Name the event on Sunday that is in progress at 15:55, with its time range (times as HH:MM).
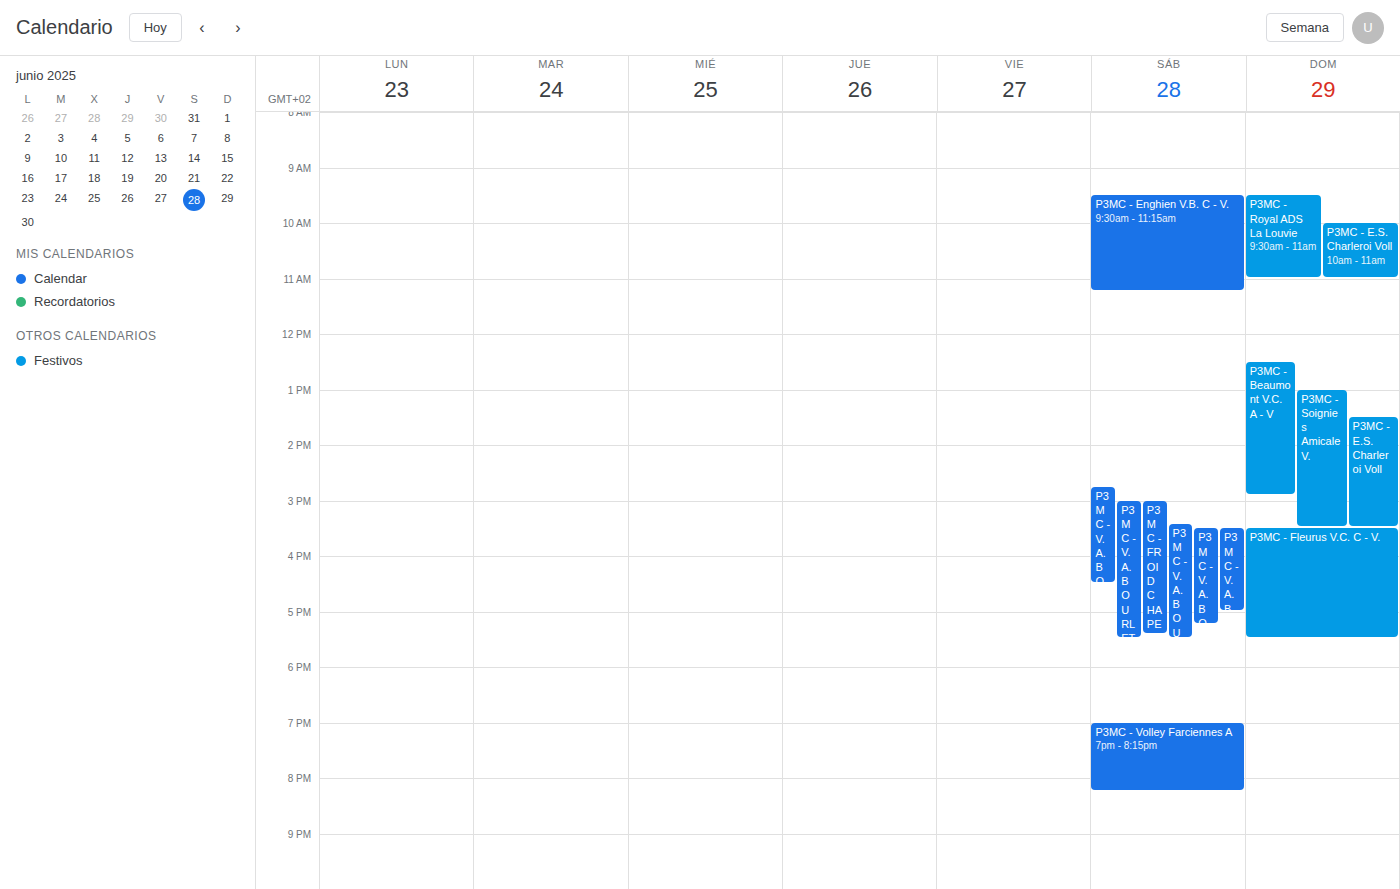
"P3MC - Fleurus V.C. C - V.", 15:30 to 17:30